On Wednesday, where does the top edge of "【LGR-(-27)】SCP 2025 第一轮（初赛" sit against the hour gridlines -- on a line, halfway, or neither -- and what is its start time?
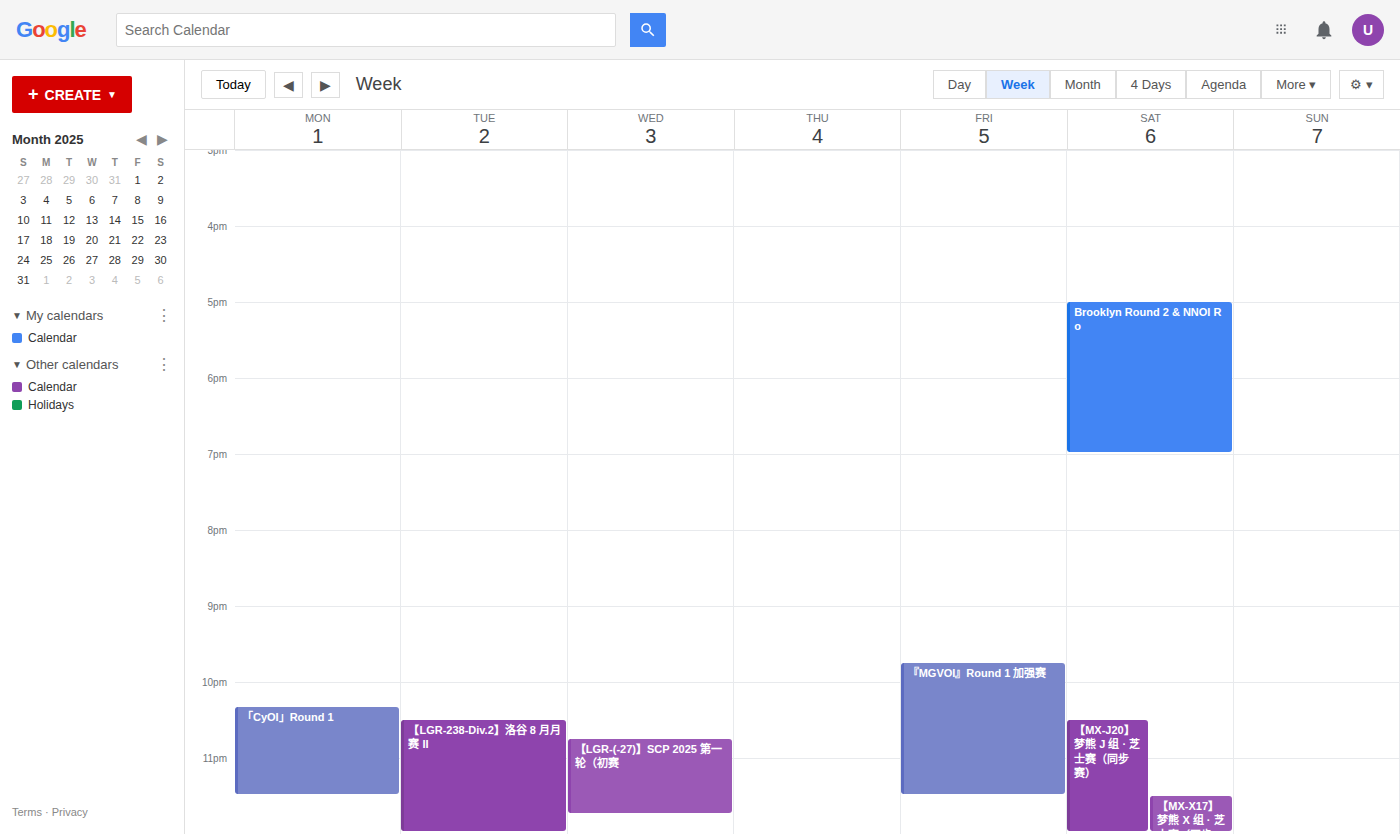
22:45 -- neither: three quarters of the way from the 22:00 line to the 23:00 line.